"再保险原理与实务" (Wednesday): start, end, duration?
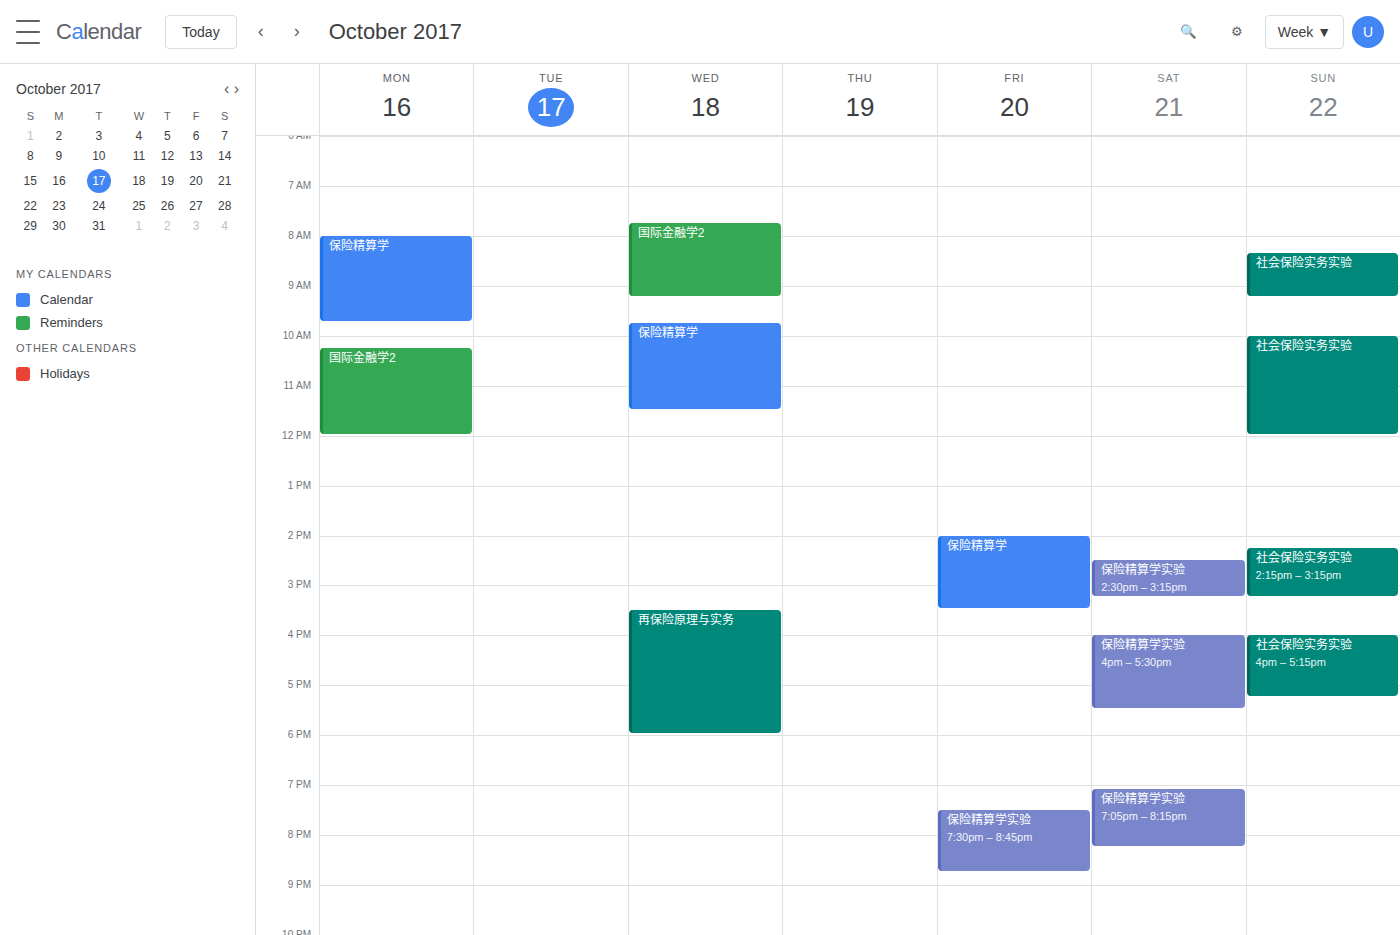
3:30 PM to 6:00 PM, 2 hours 30 minutes